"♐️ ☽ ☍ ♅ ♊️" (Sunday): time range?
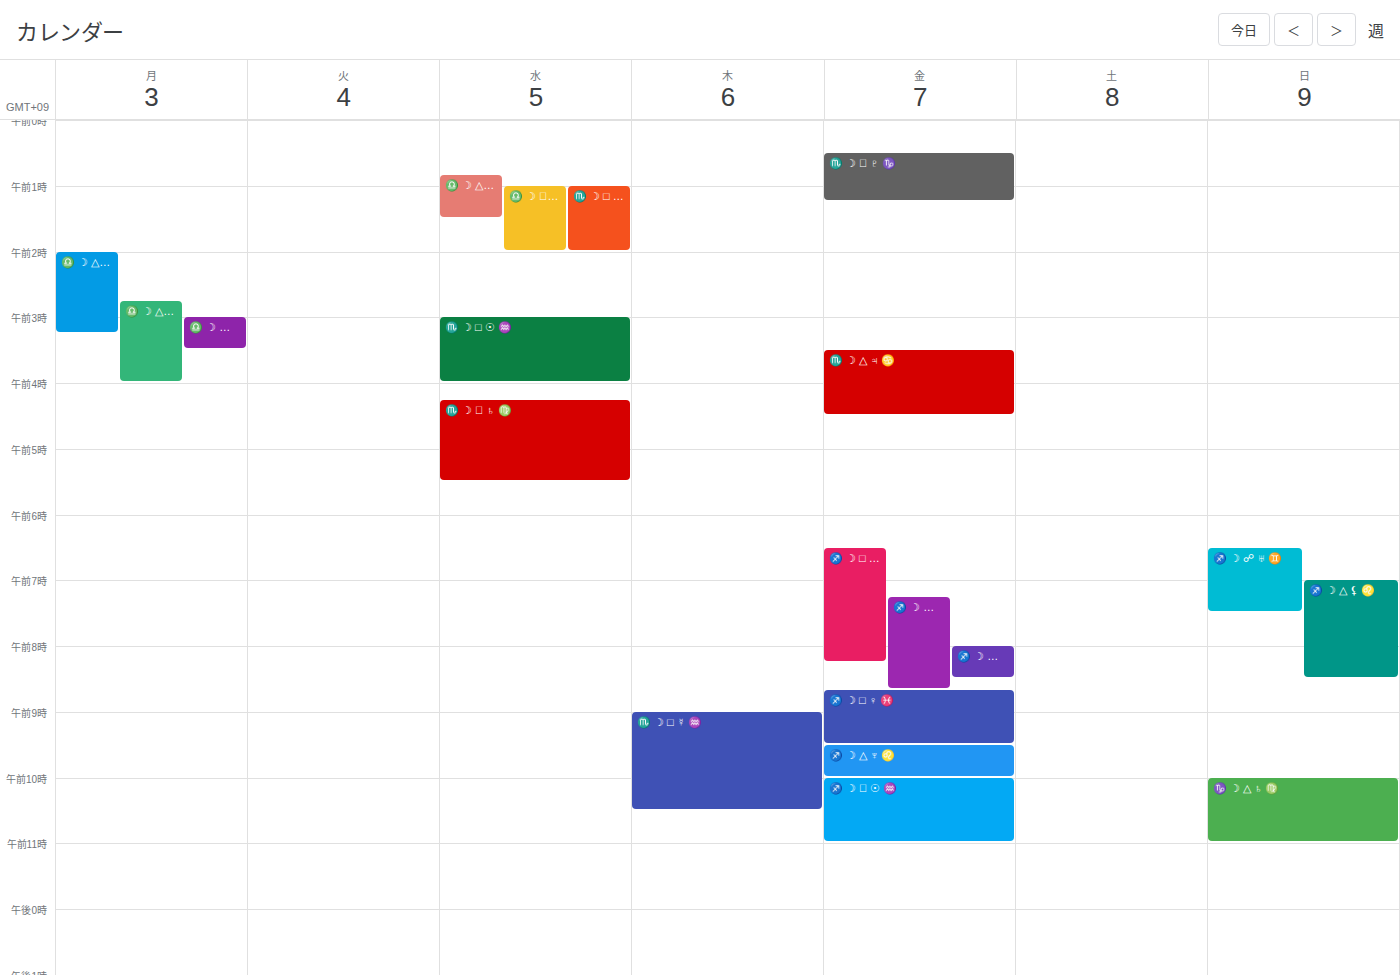
6:30 AM to 7:30 AM